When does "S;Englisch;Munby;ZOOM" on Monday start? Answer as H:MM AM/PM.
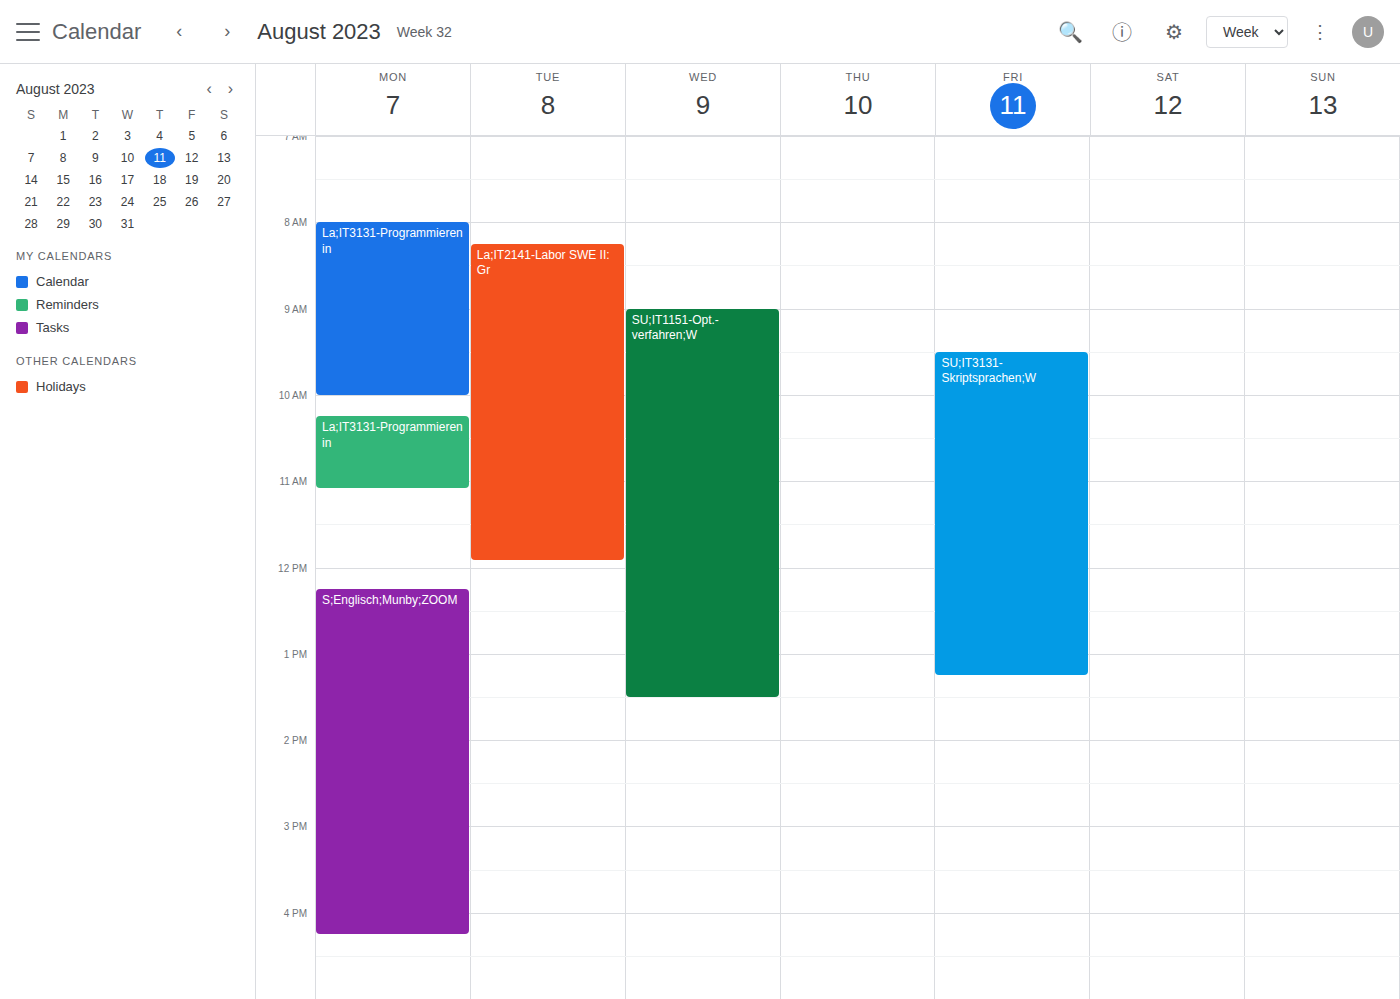
12:15 PM